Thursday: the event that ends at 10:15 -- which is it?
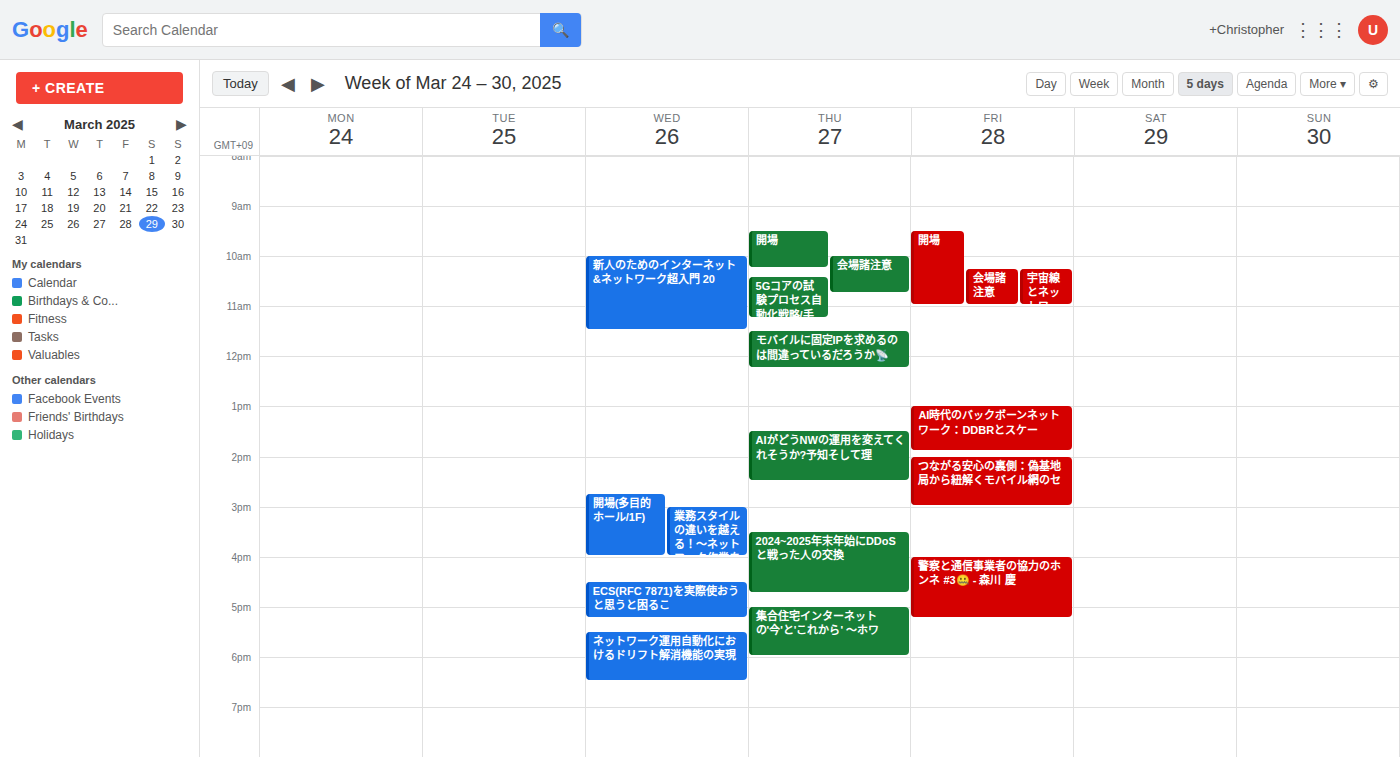
"開場"